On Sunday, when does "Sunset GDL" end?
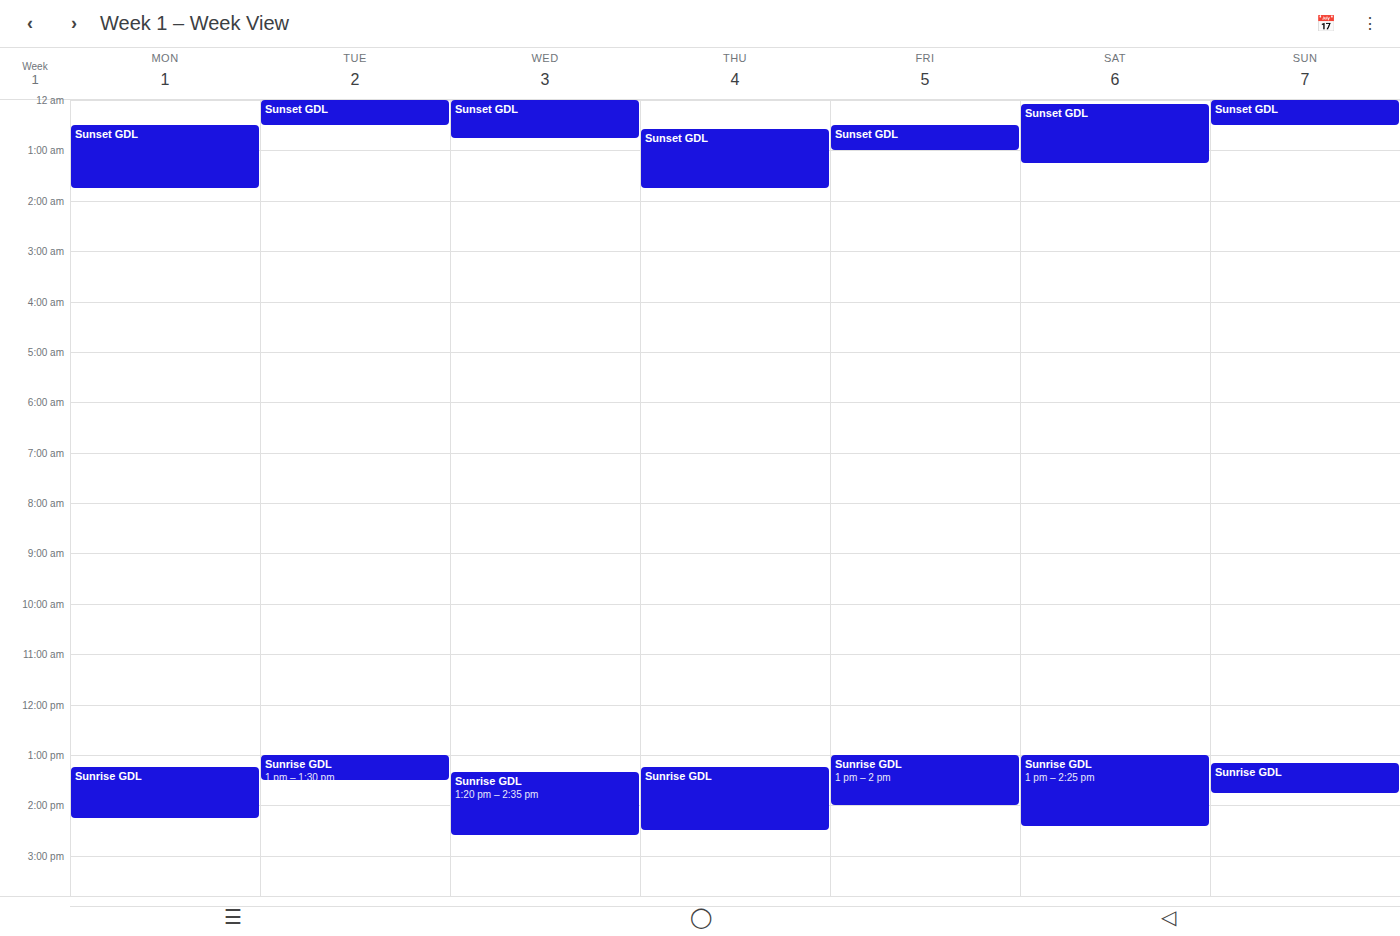
12:30 AM